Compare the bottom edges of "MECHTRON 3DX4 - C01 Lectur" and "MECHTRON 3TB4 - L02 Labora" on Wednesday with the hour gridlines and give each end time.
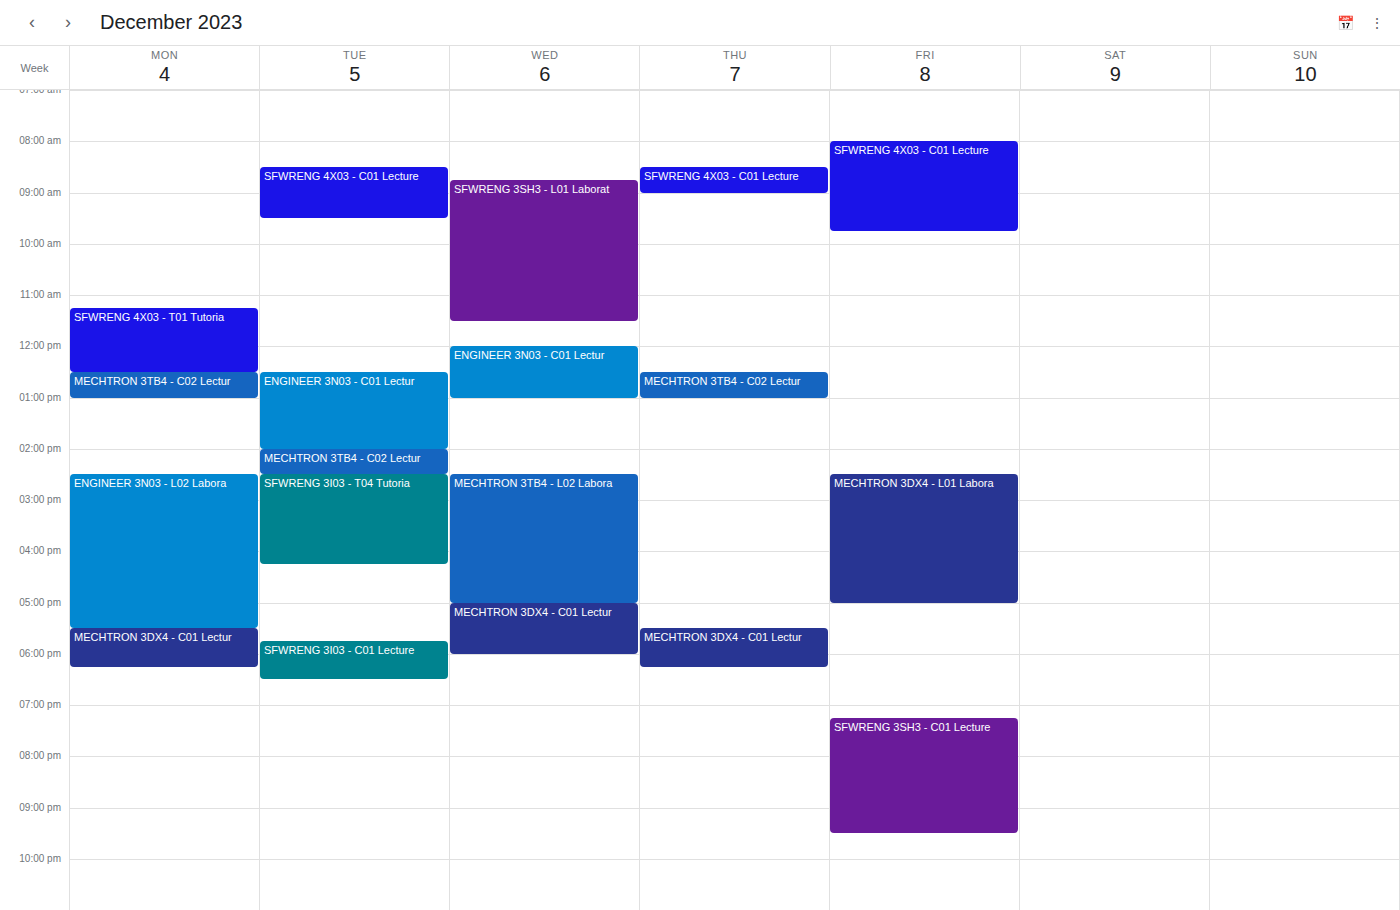
"MECHTRON 3DX4 - C01 Lectur": 6:00 PM, exactly on the 6 PM line. "MECHTRON 3TB4 - L02 Labora": 5:00 PM, exactly on the 5 PM line.